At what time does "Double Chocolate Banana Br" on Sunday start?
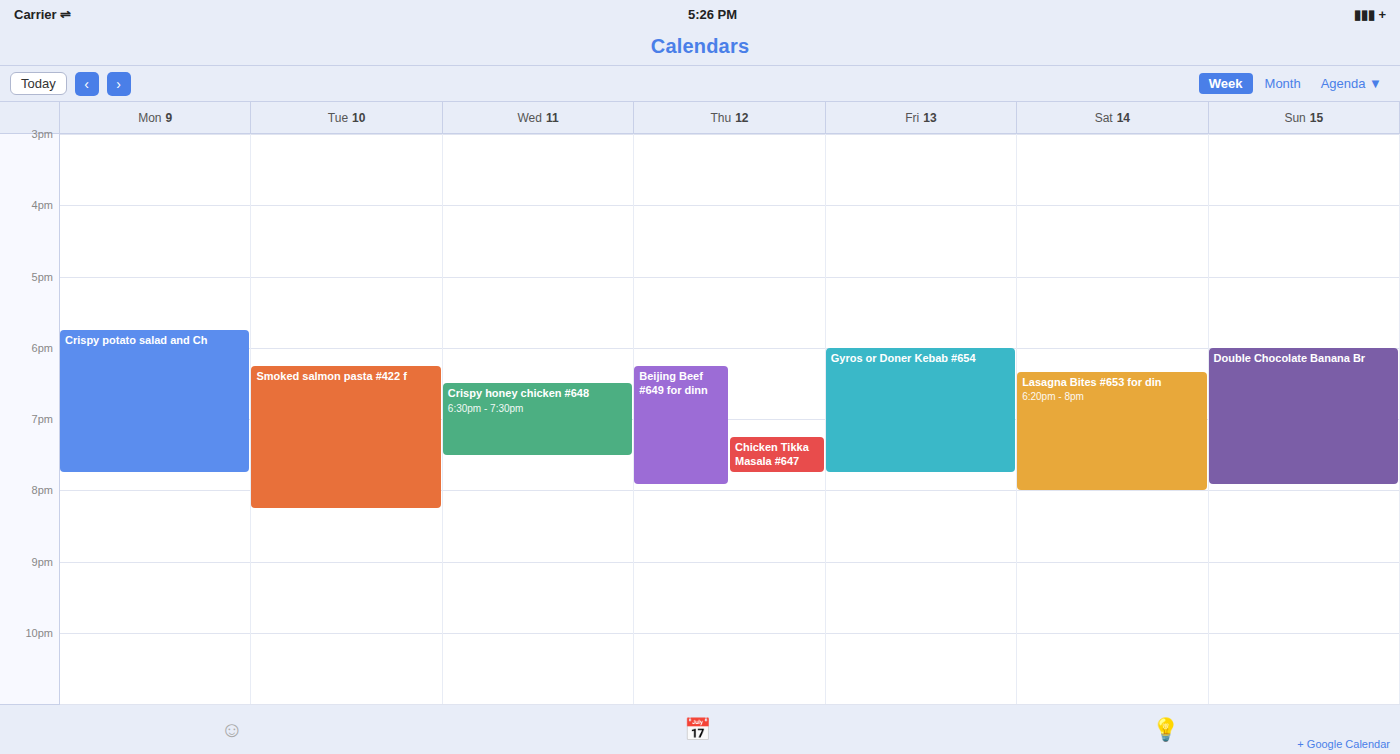
18:00